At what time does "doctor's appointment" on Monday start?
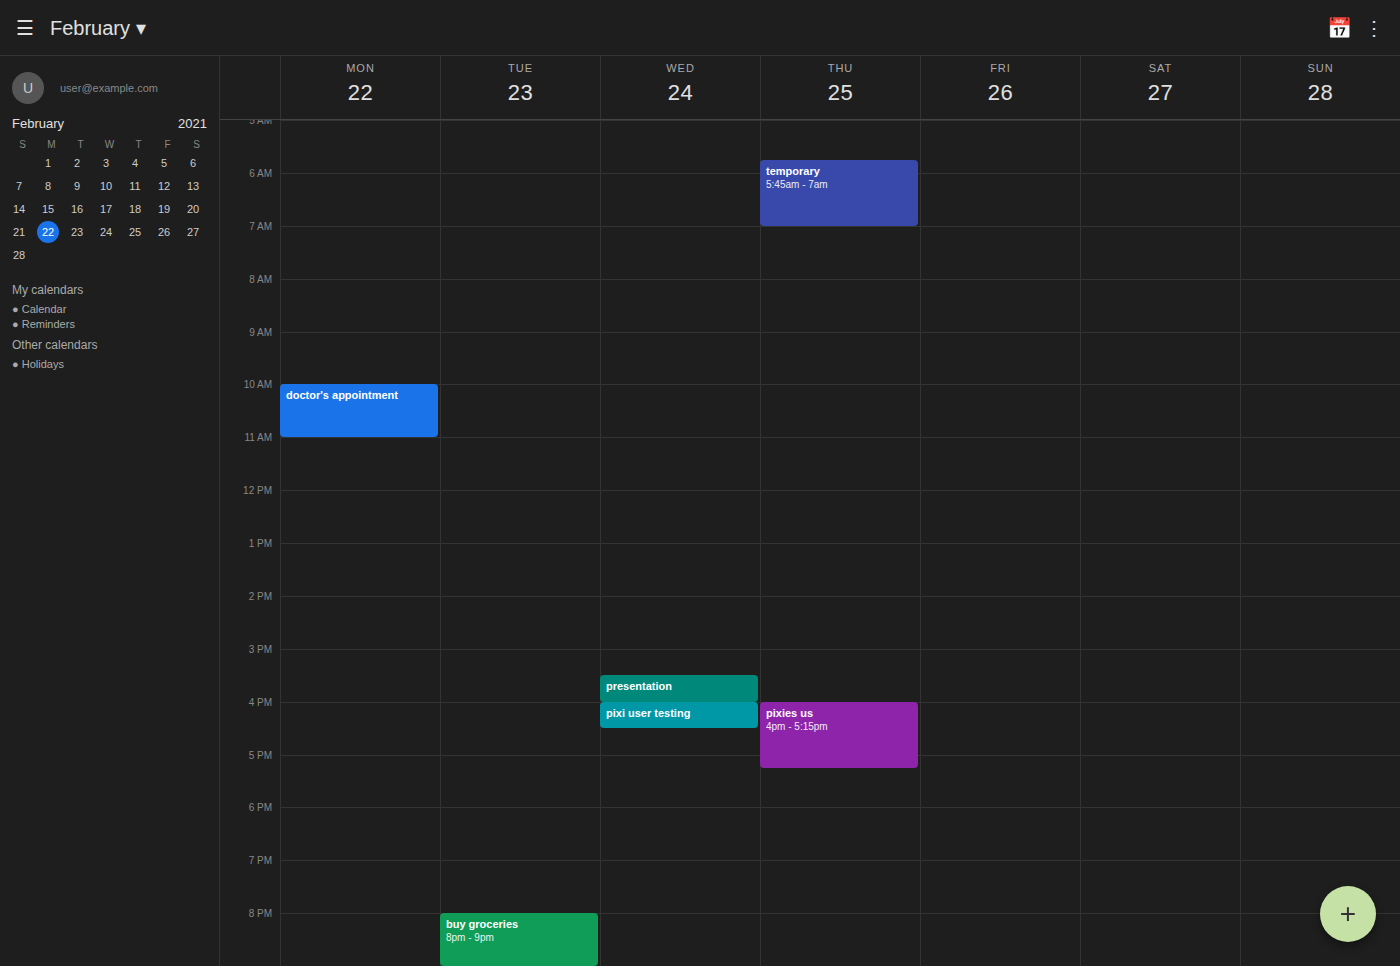
10:00 AM